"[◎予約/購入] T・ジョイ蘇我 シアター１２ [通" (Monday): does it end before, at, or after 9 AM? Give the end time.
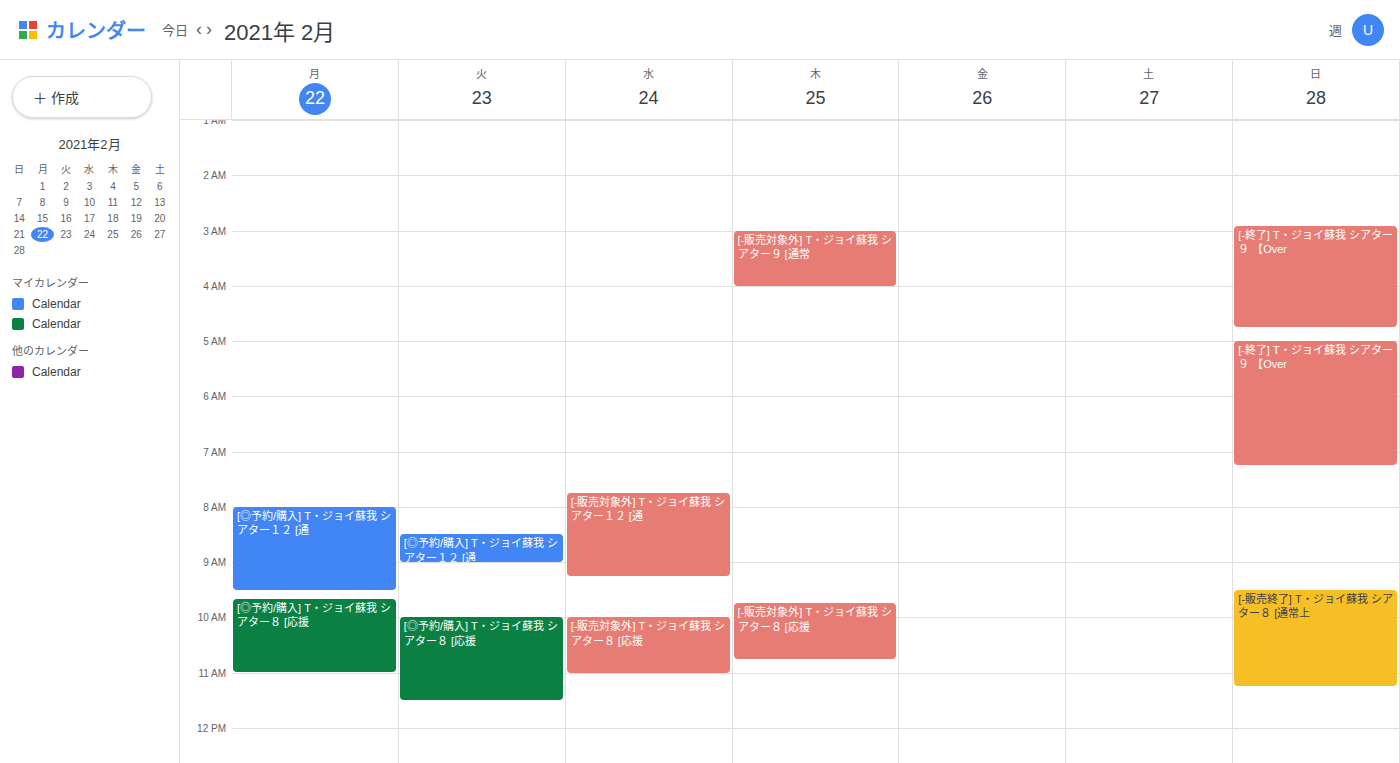
9:30 AM -- after 9 AM, 30 minutes below the 9 AM line.